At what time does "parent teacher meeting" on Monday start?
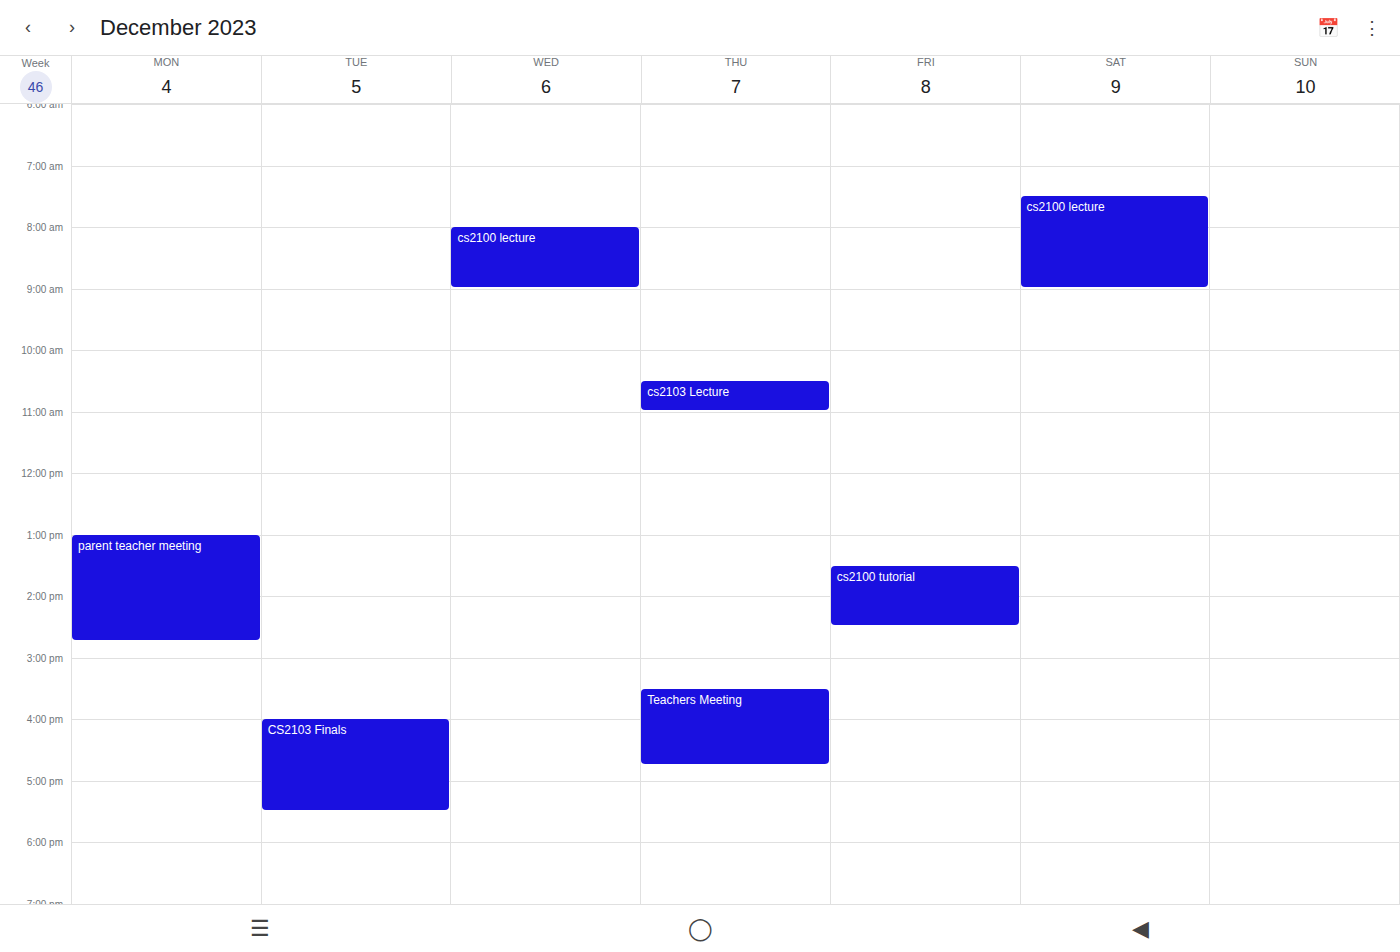
1:00 PM